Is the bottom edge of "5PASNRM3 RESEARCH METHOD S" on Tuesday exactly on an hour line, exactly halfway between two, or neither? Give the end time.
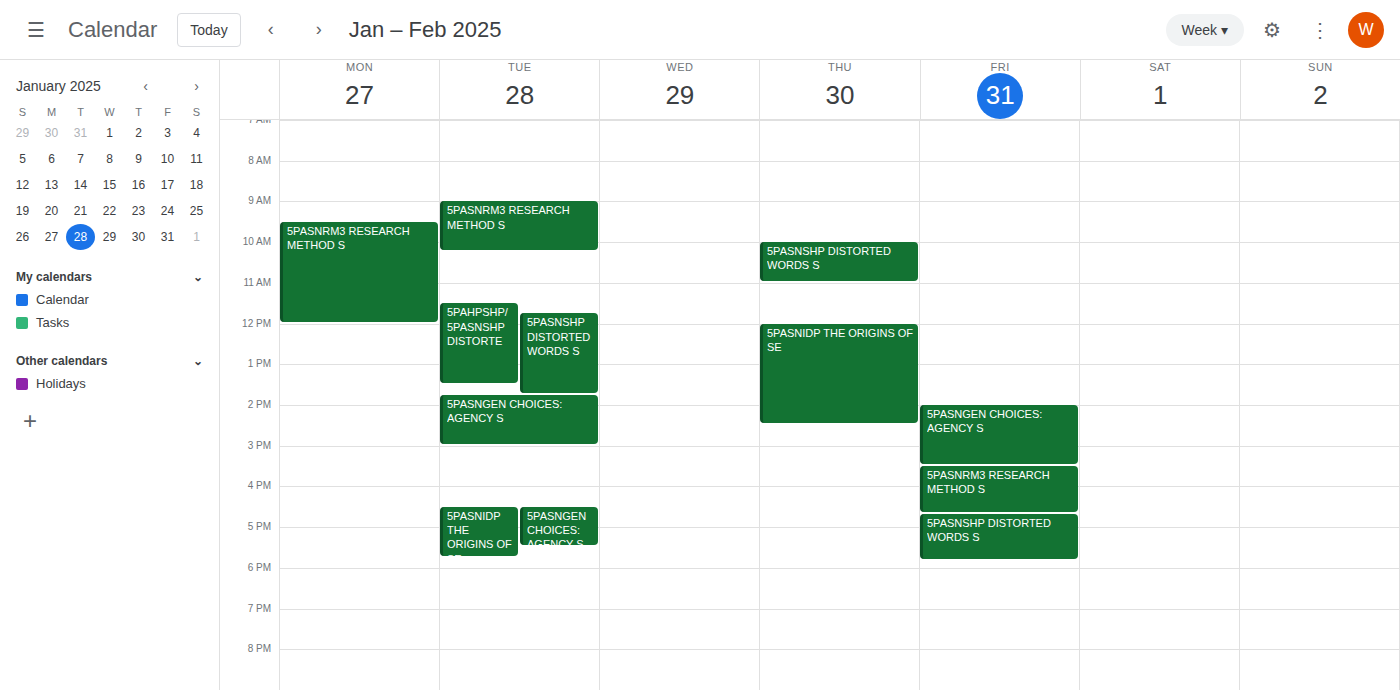
10:15 AM -- neither: a quarter of the way from the 10 AM line to the 11 AM line.